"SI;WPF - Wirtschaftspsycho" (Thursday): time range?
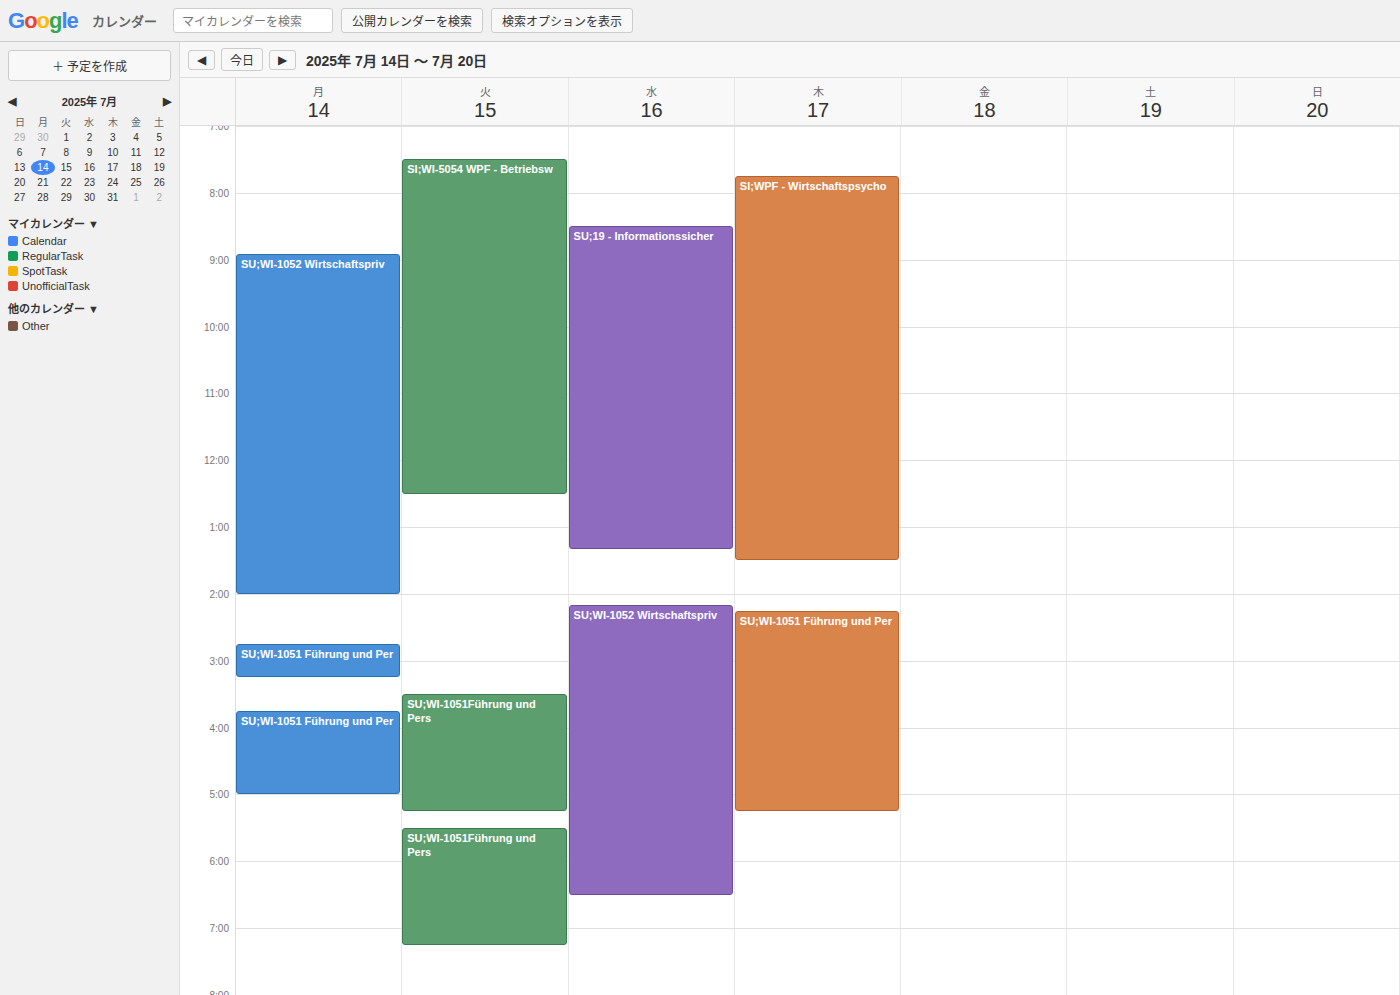
7:45 AM to 1:30 PM